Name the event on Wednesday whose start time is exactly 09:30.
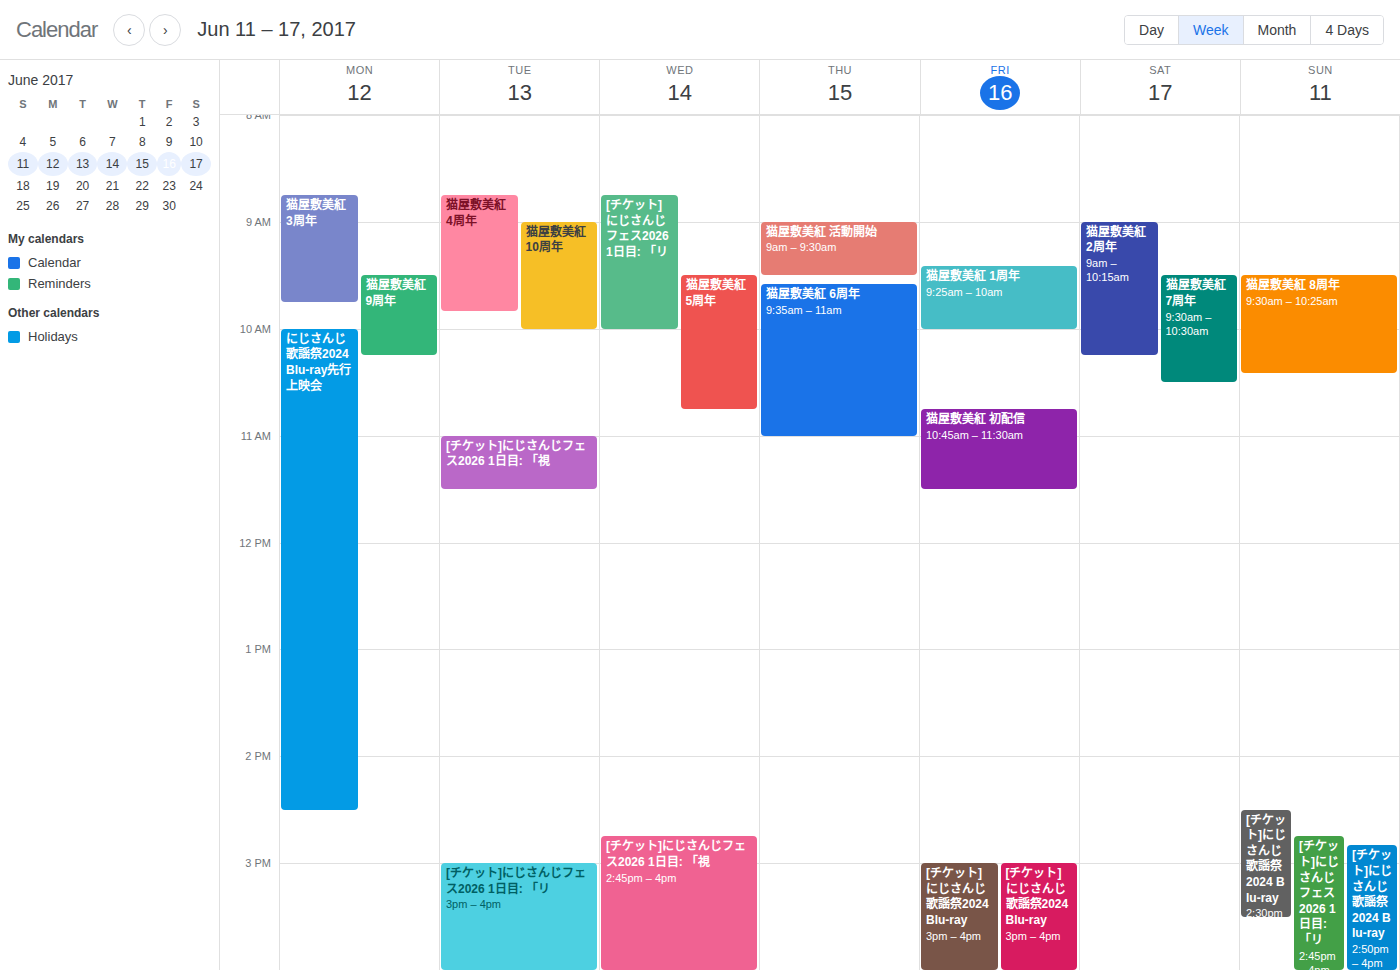
"猫屋敷美紅 5周年"